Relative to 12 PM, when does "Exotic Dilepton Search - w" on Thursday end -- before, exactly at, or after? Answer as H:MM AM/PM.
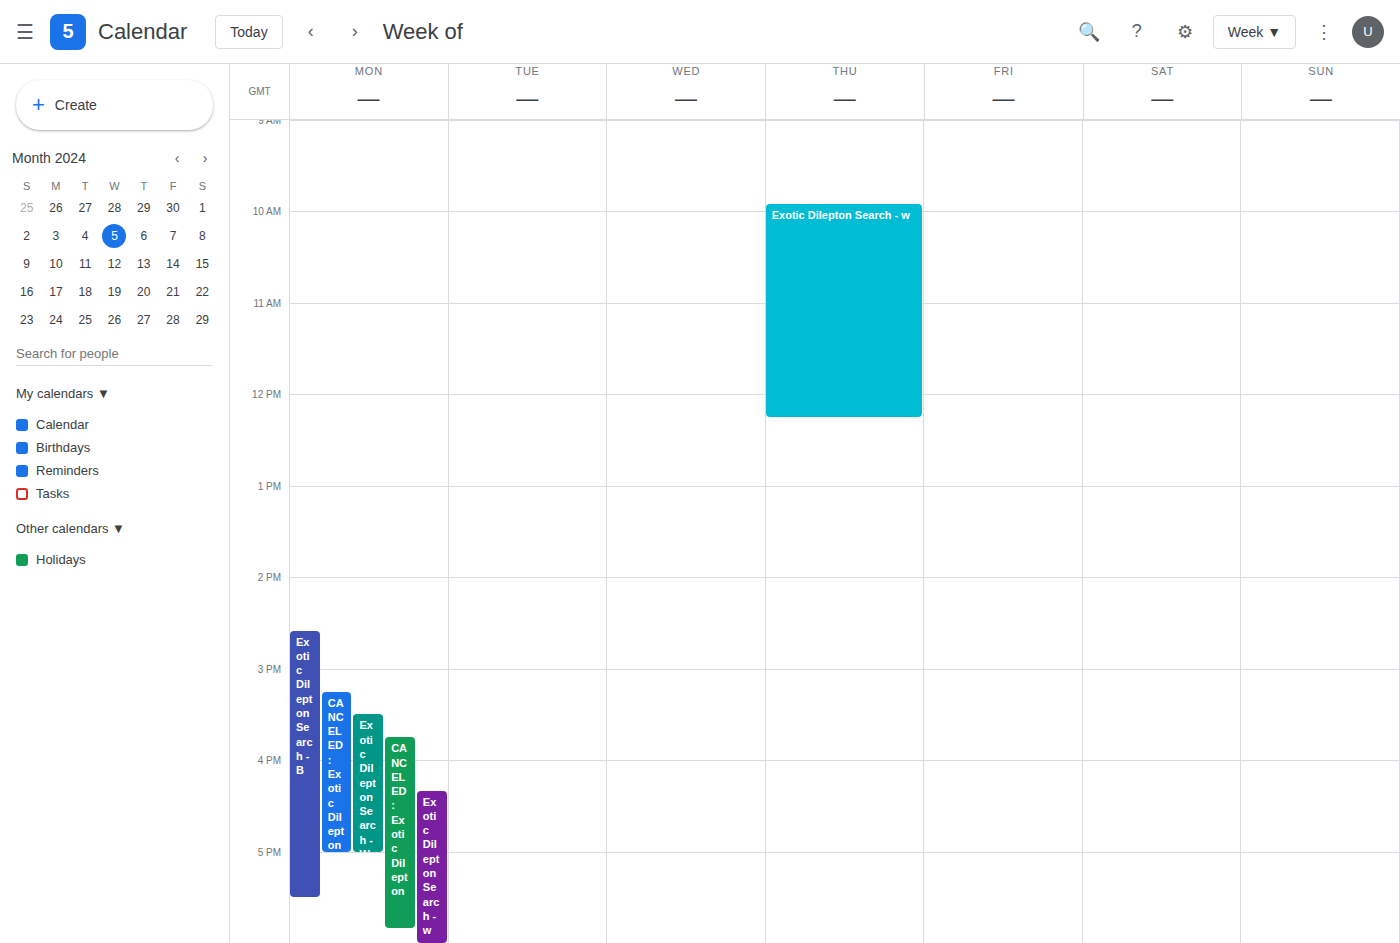
12:15 PM -- after 12 PM, 15 minutes below the 12 PM line.